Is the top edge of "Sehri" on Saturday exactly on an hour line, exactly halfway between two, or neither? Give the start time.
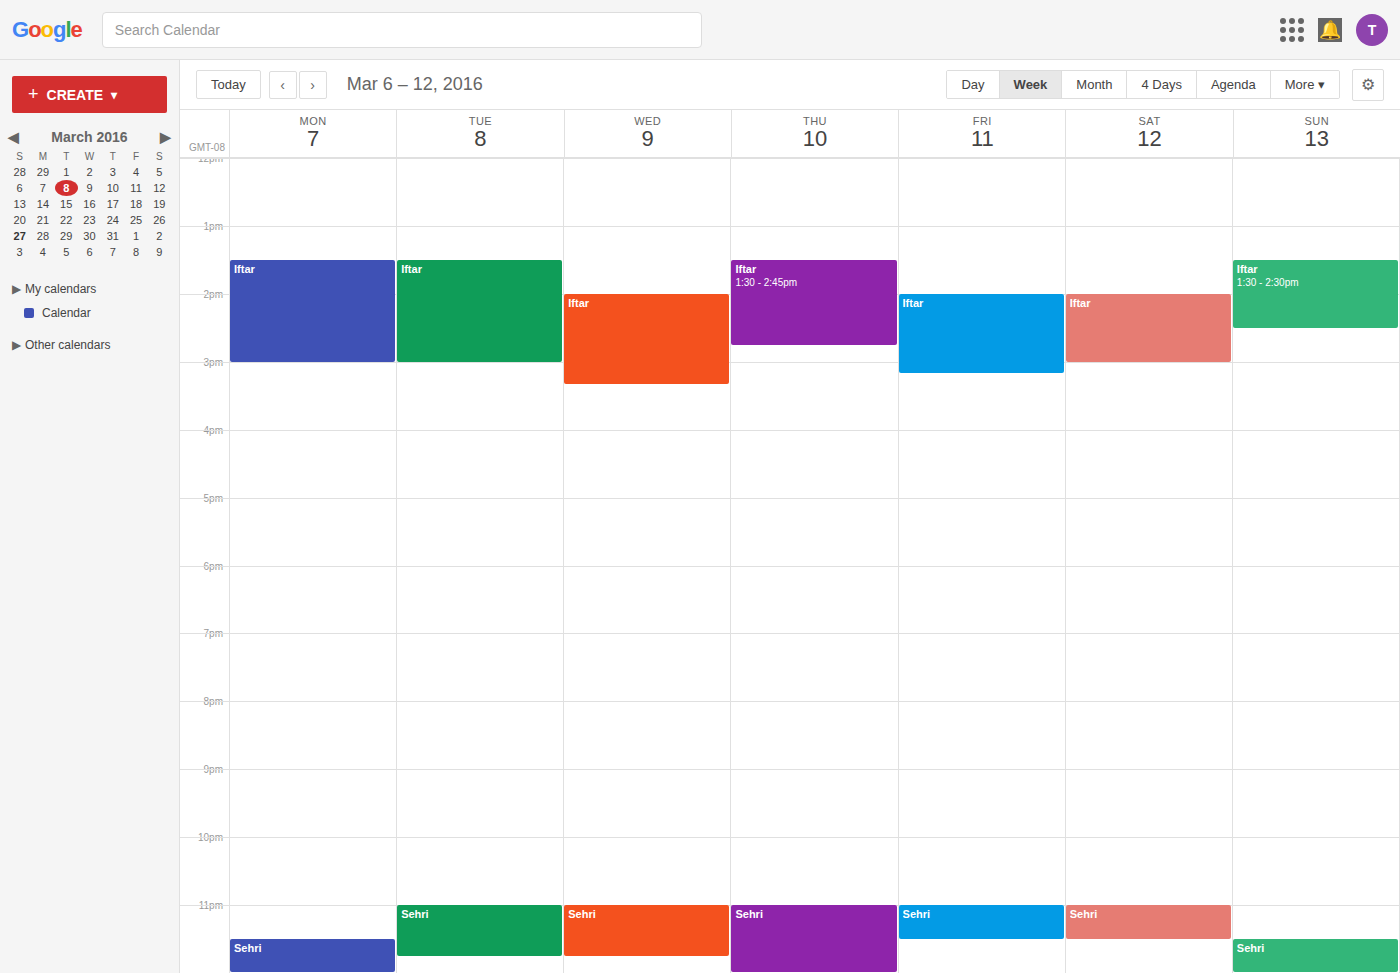
11:00 PM -- exactly on the 11 PM line.